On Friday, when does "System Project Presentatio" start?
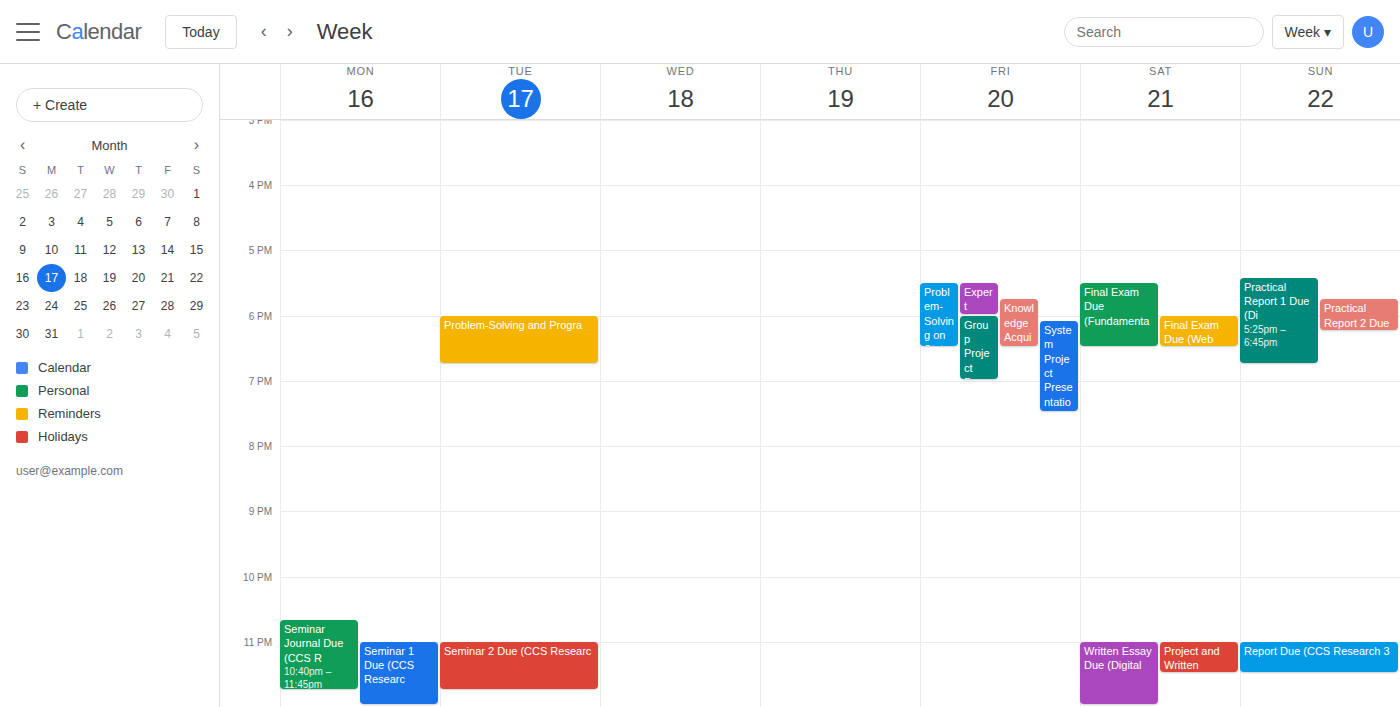
6:05 PM